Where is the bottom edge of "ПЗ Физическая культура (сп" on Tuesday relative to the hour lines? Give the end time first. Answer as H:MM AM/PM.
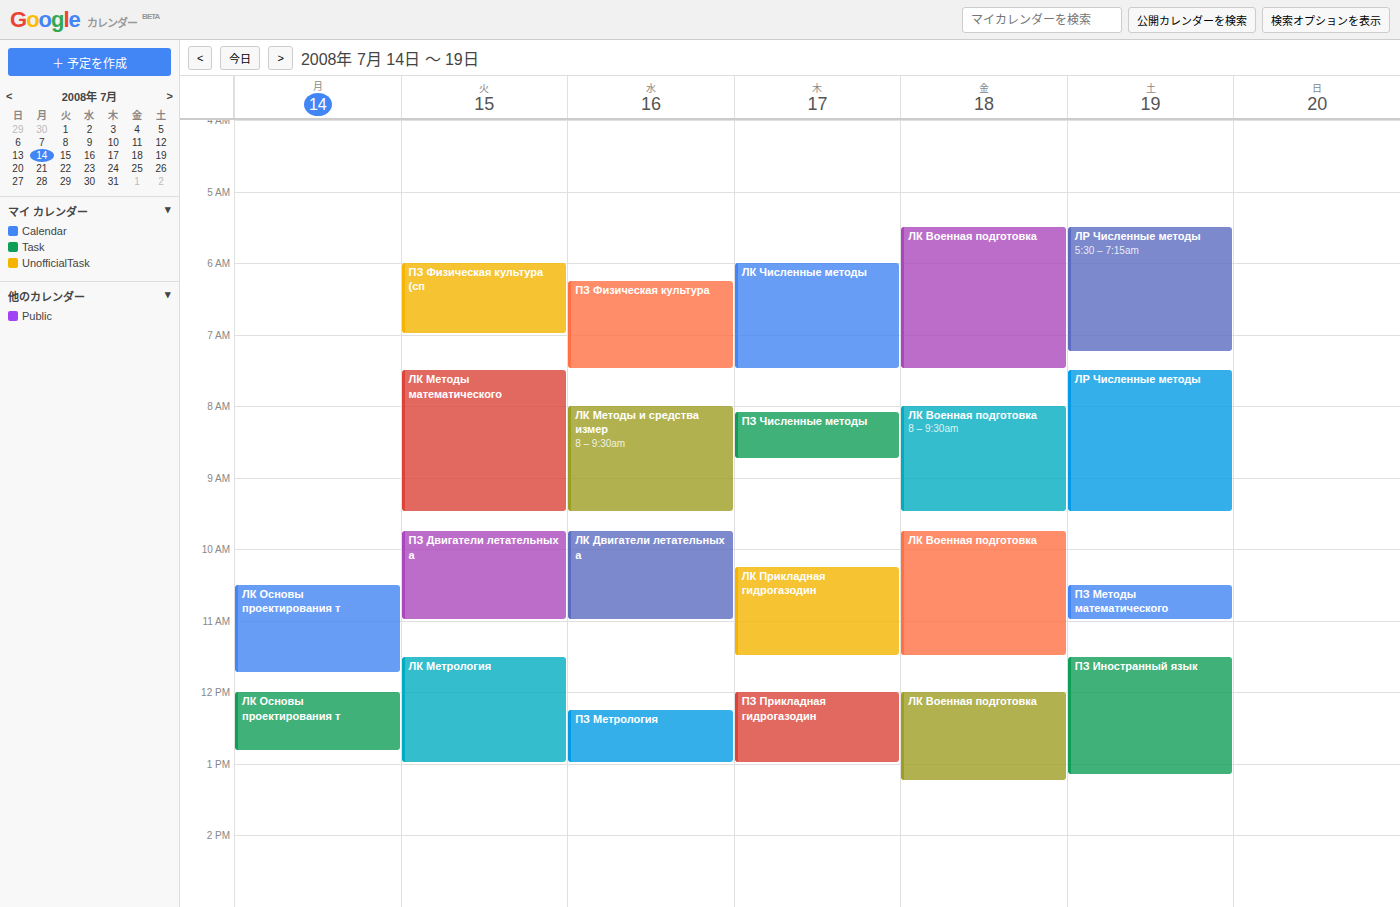
7:00 AM -- exactly on the 7 AM line.